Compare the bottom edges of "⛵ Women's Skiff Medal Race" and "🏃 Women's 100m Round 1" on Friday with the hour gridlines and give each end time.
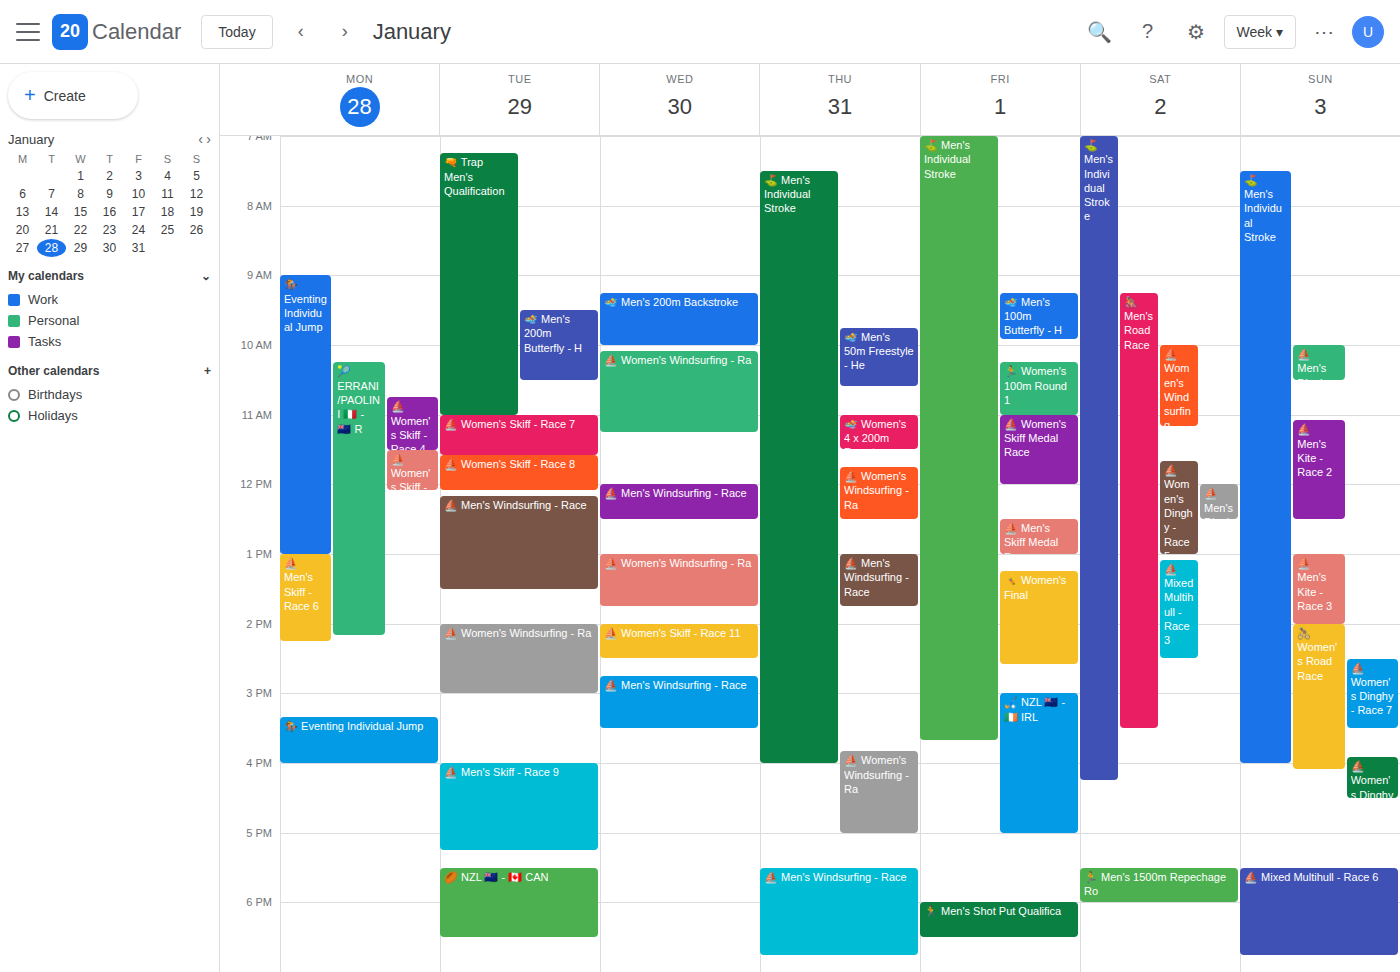
"⛵ Women's Skiff Medal Race": 12:00 PM, exactly on the 12 PM line. "🏃 Women's 100m Round 1": 11:00 AM, exactly on the 11 AM line.